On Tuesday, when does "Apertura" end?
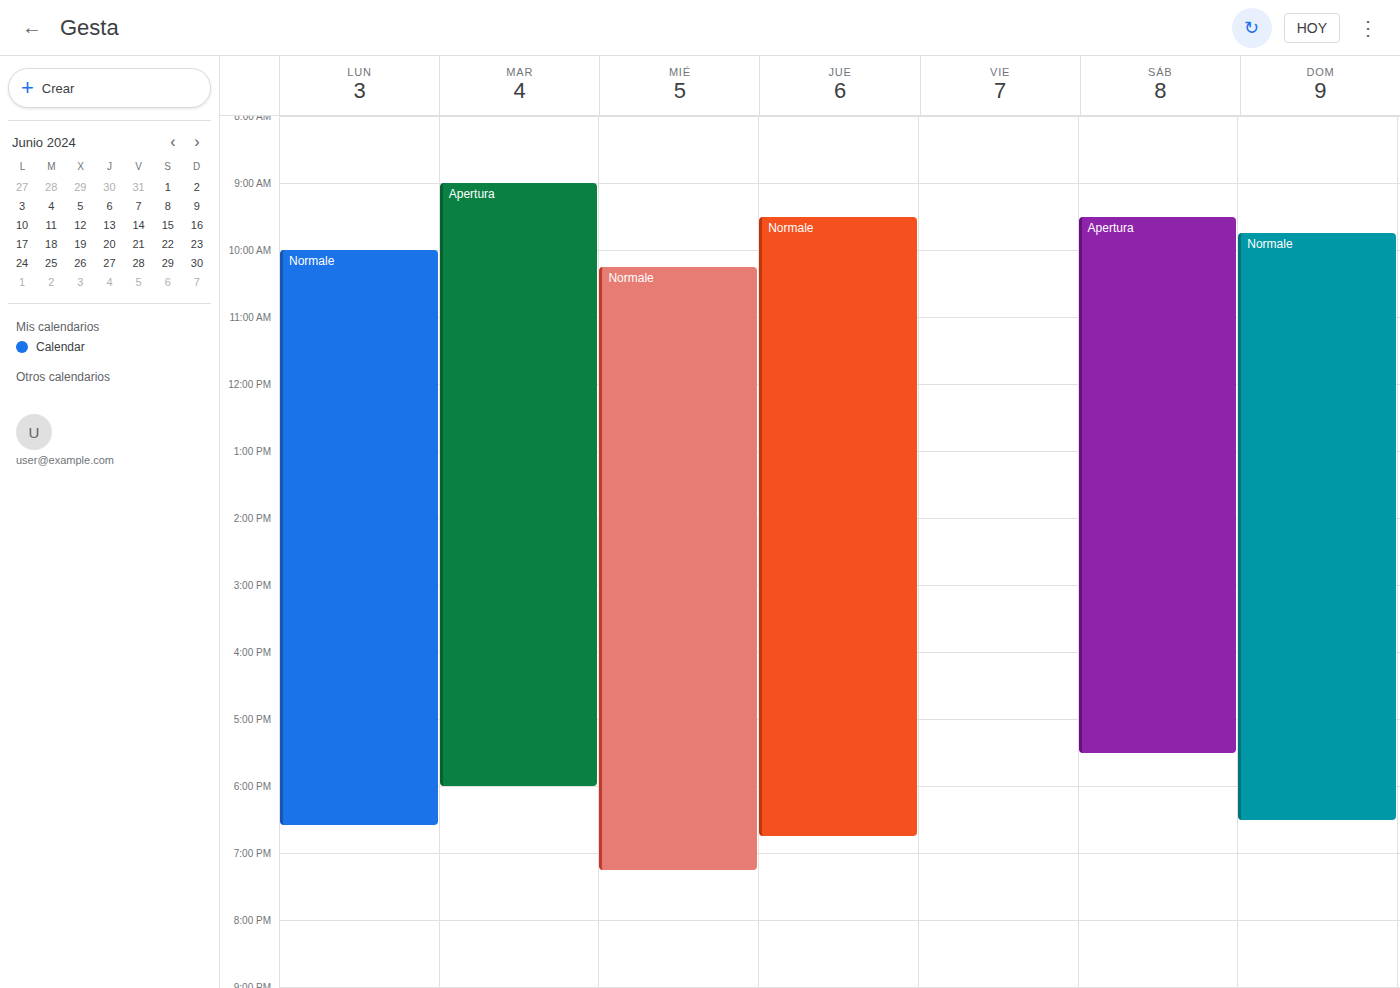
6:00 PM